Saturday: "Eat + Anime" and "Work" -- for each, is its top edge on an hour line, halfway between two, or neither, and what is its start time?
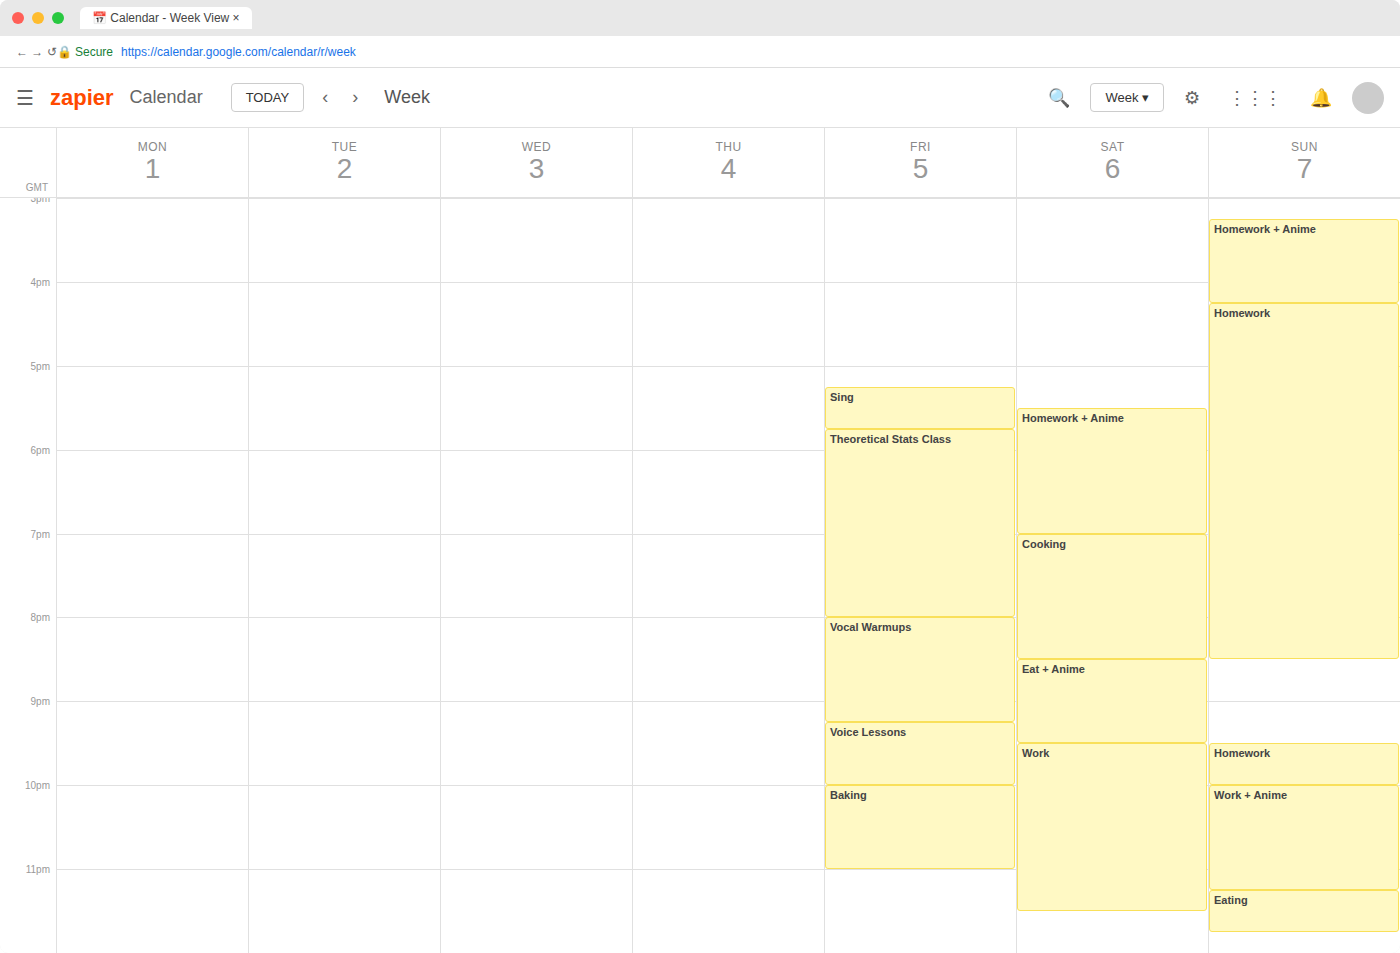
"Eat + Anime": 8:30 PM, halfway between the 8 PM and 9 PM lines. "Work": 9:30 PM, halfway between the 9 PM and 10 PM lines.